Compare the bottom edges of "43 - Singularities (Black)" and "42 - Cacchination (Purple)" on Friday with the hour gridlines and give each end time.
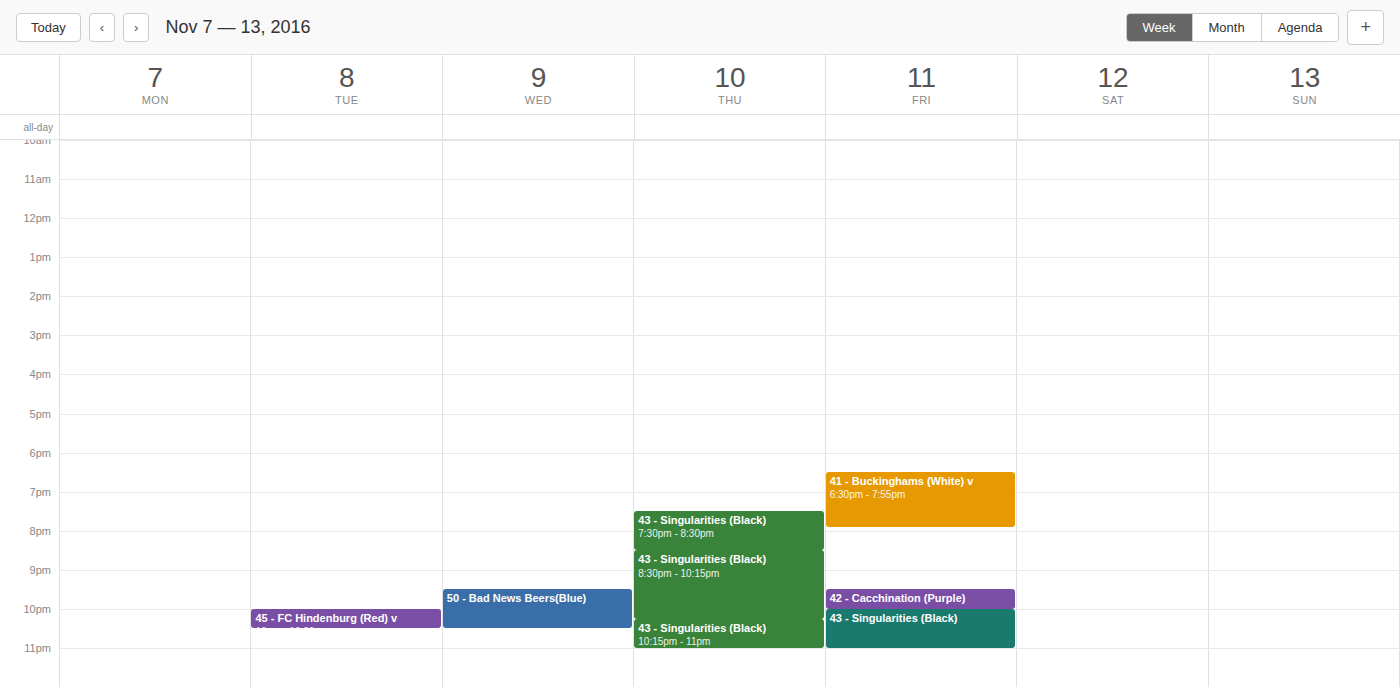
"43 - Singularities (Black)": 11:00 PM, exactly on the 11 PM line. "42 - Cacchination (Purple)": 10:00 PM, exactly on the 10 PM line.